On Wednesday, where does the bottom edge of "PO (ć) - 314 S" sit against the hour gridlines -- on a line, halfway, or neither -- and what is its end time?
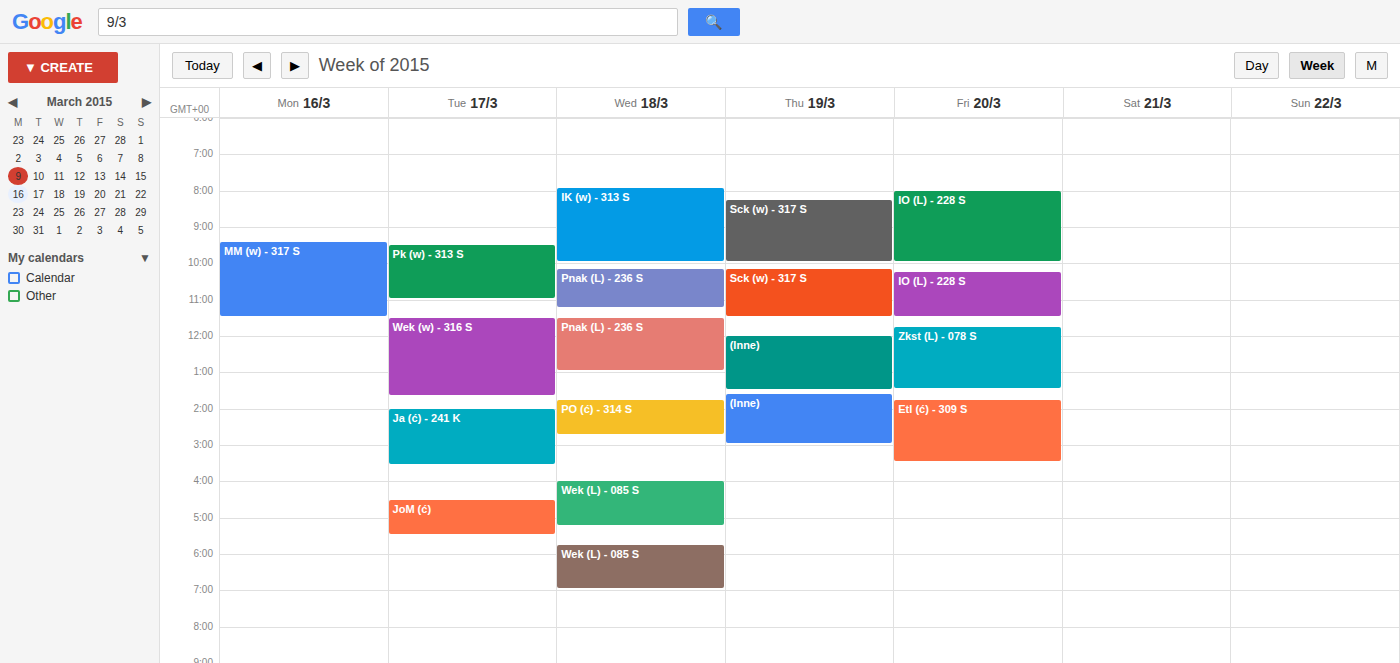
2:45 PM -- neither: three quarters of the way from the 2 PM line to the 3 PM line.